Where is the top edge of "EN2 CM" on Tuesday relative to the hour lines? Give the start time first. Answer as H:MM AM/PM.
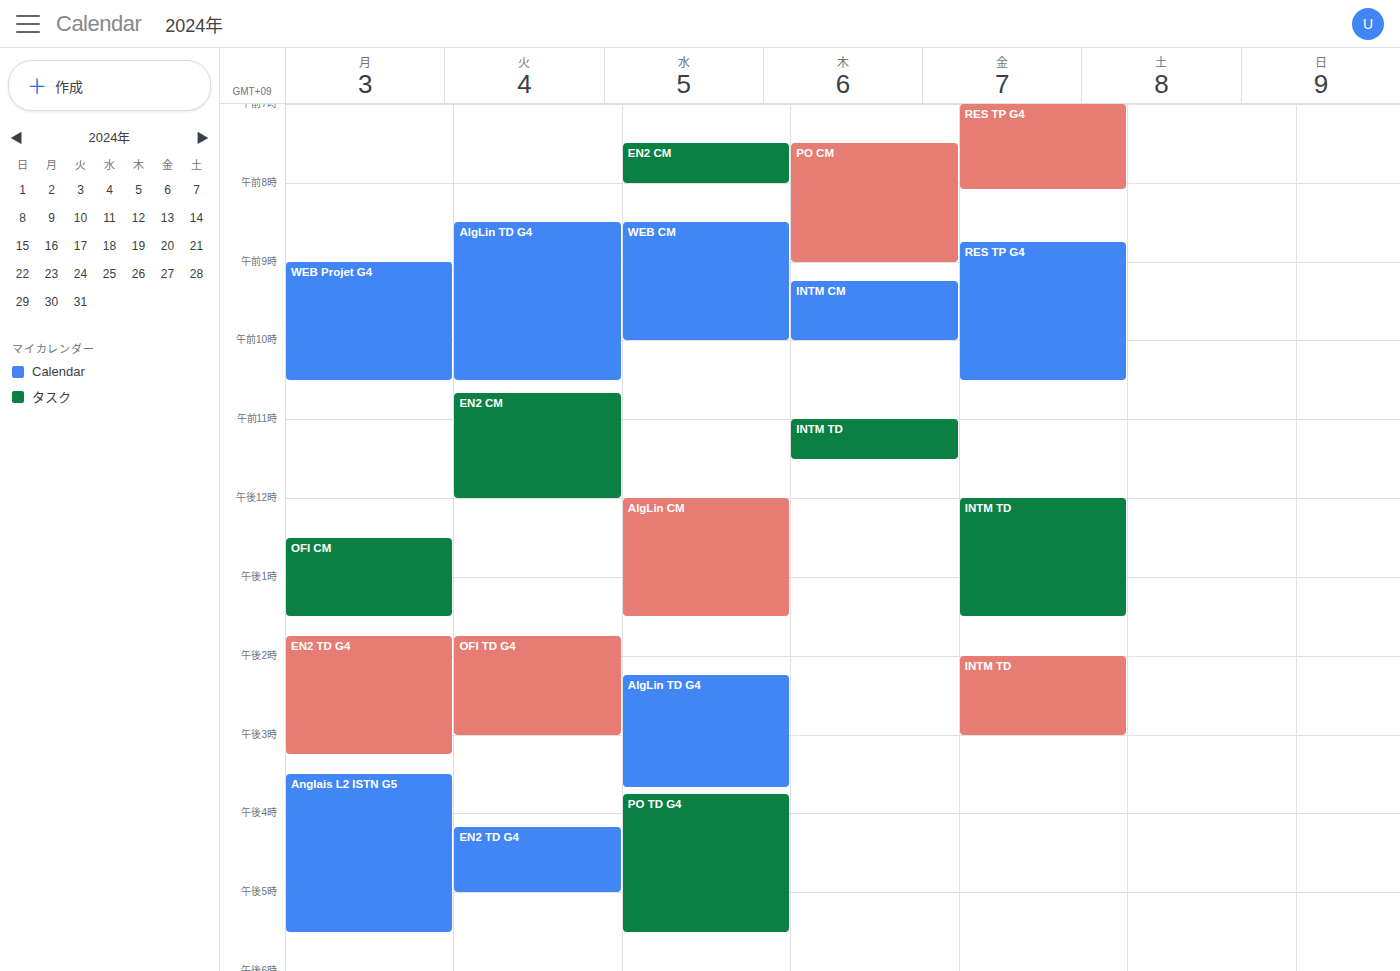
10:40 AM -- neither: 40 minutes below the 10 AM line and 20 minutes above the 11 AM line.